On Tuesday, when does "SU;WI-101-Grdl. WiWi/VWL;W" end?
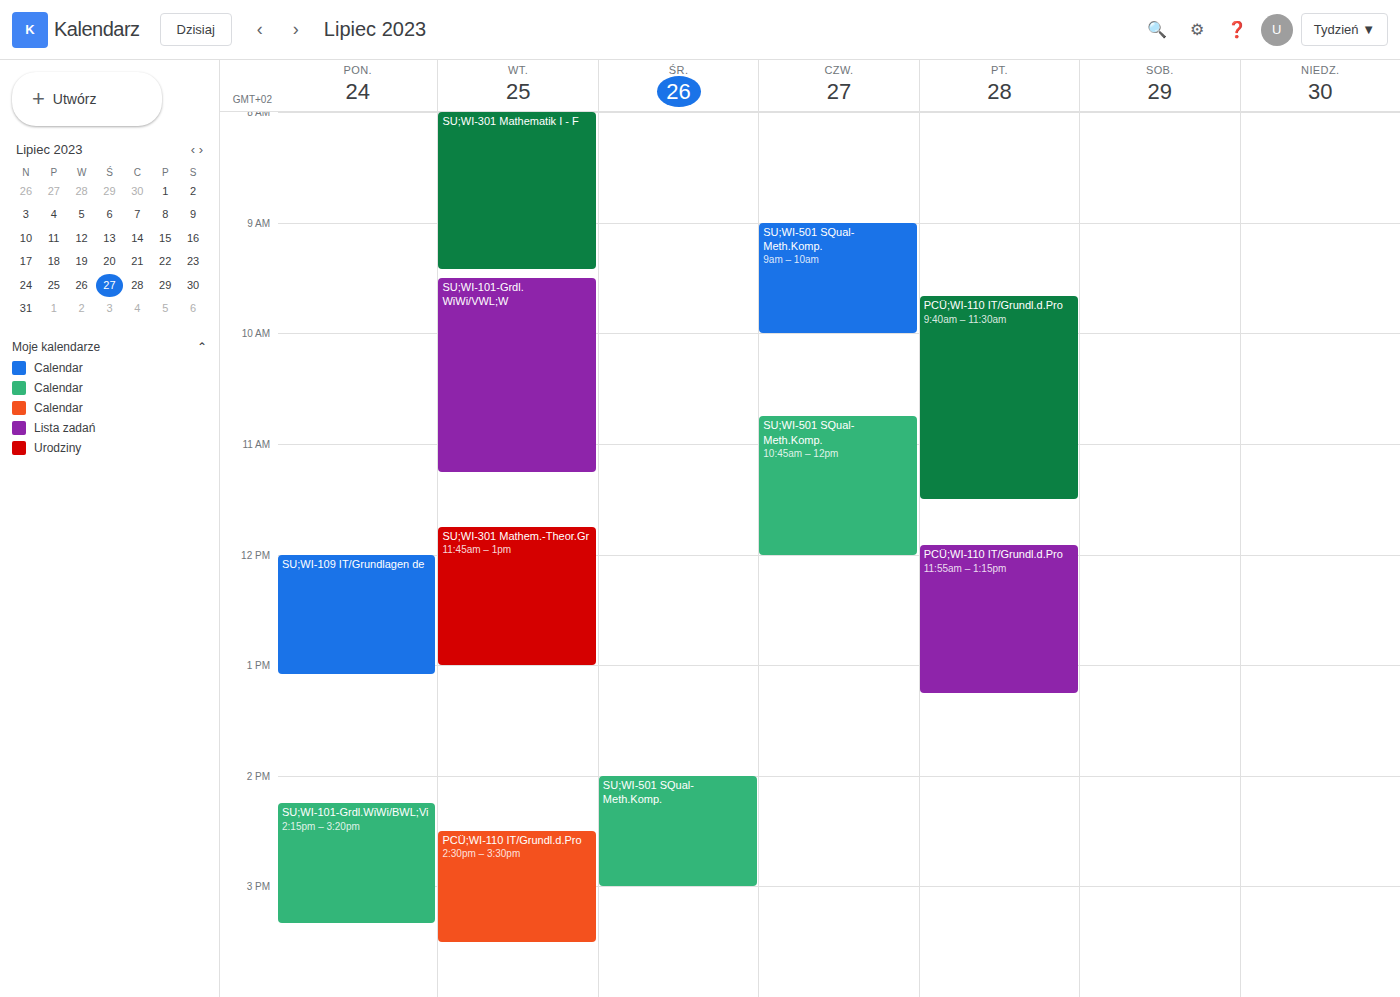
11:15 AM